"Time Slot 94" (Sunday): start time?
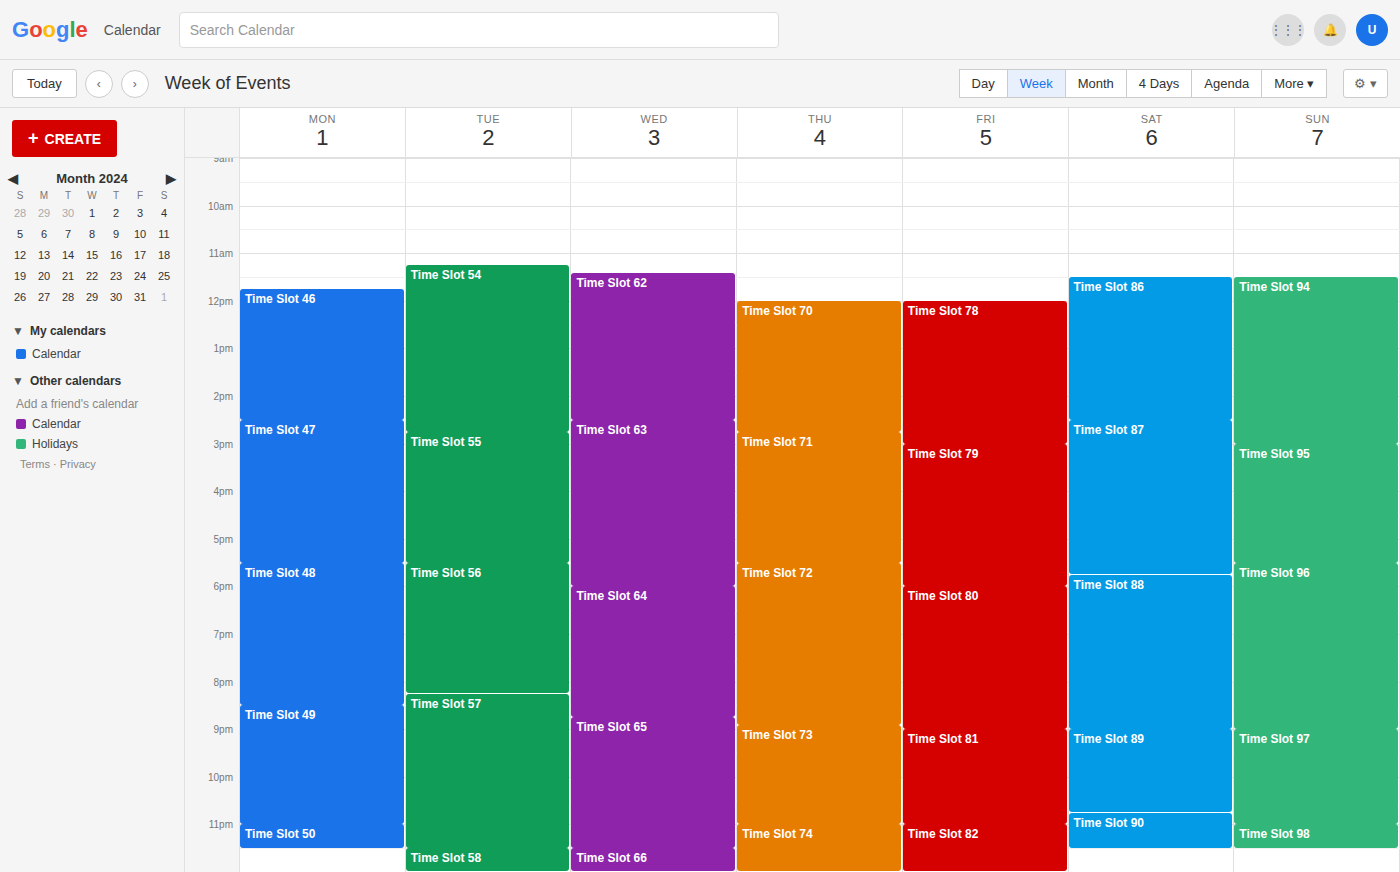
11:30 AM